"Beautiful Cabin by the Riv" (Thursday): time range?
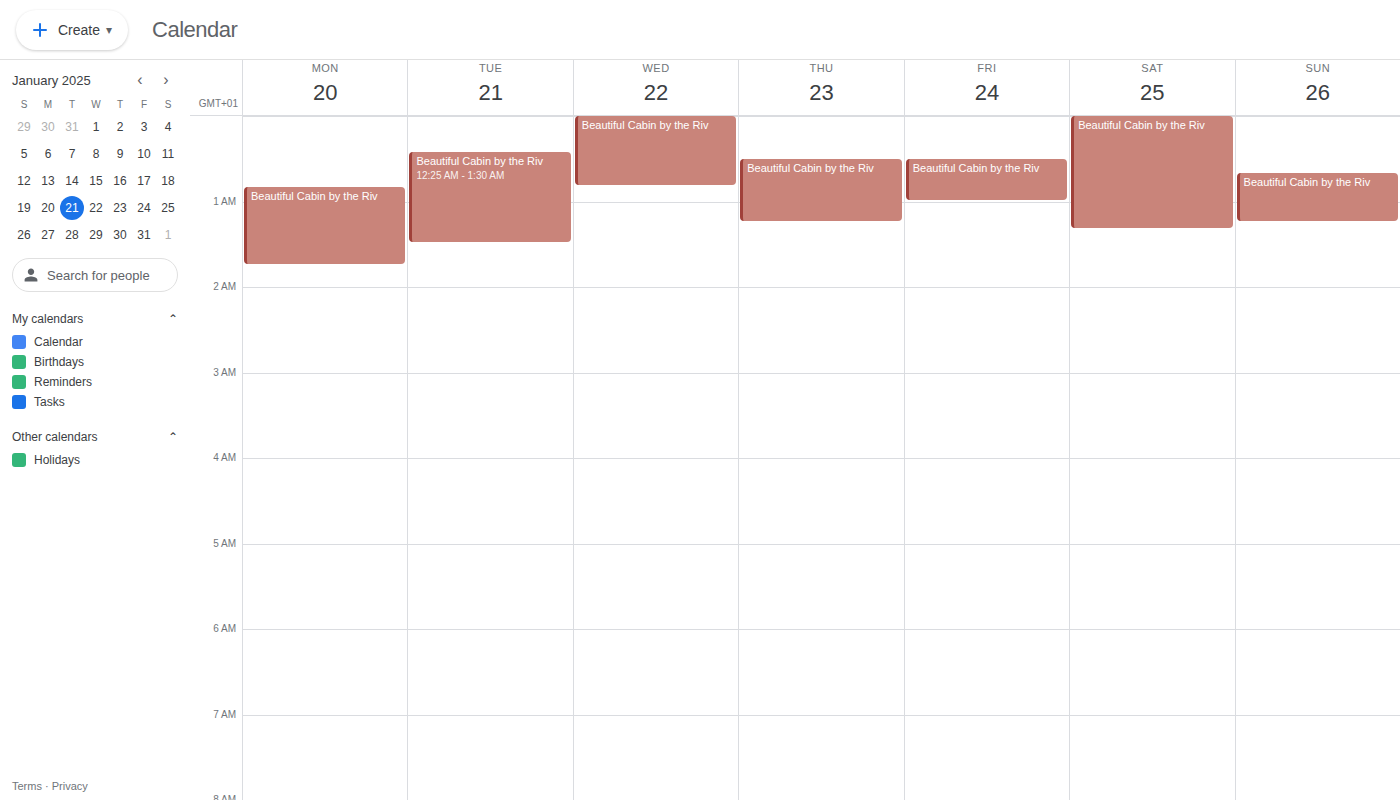
00:30 to 01:15